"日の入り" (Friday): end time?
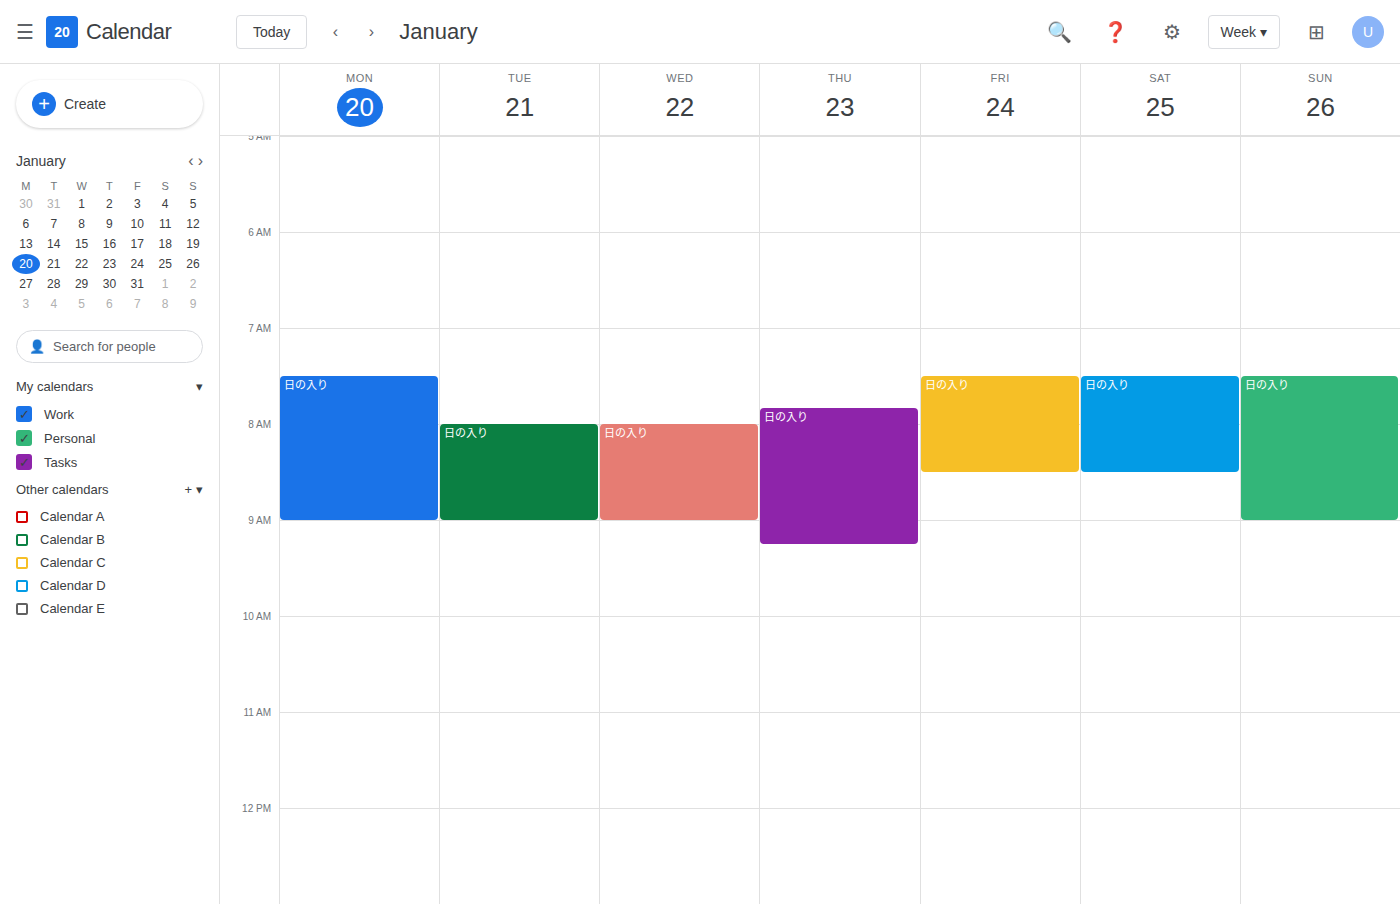
08:30